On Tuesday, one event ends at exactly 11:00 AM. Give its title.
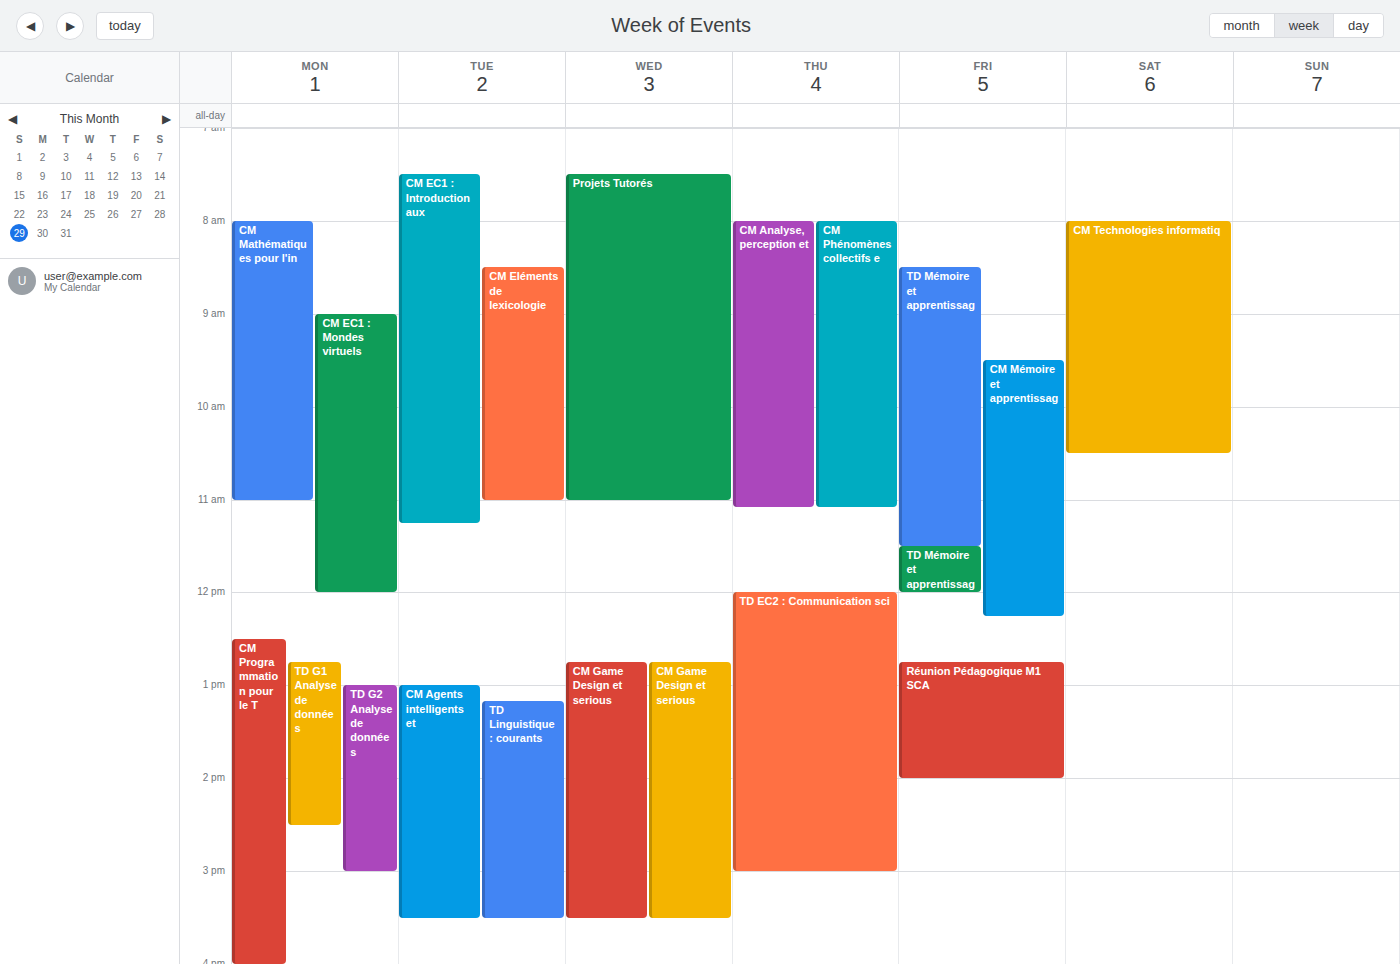
"CM Eléments de lexicologie"